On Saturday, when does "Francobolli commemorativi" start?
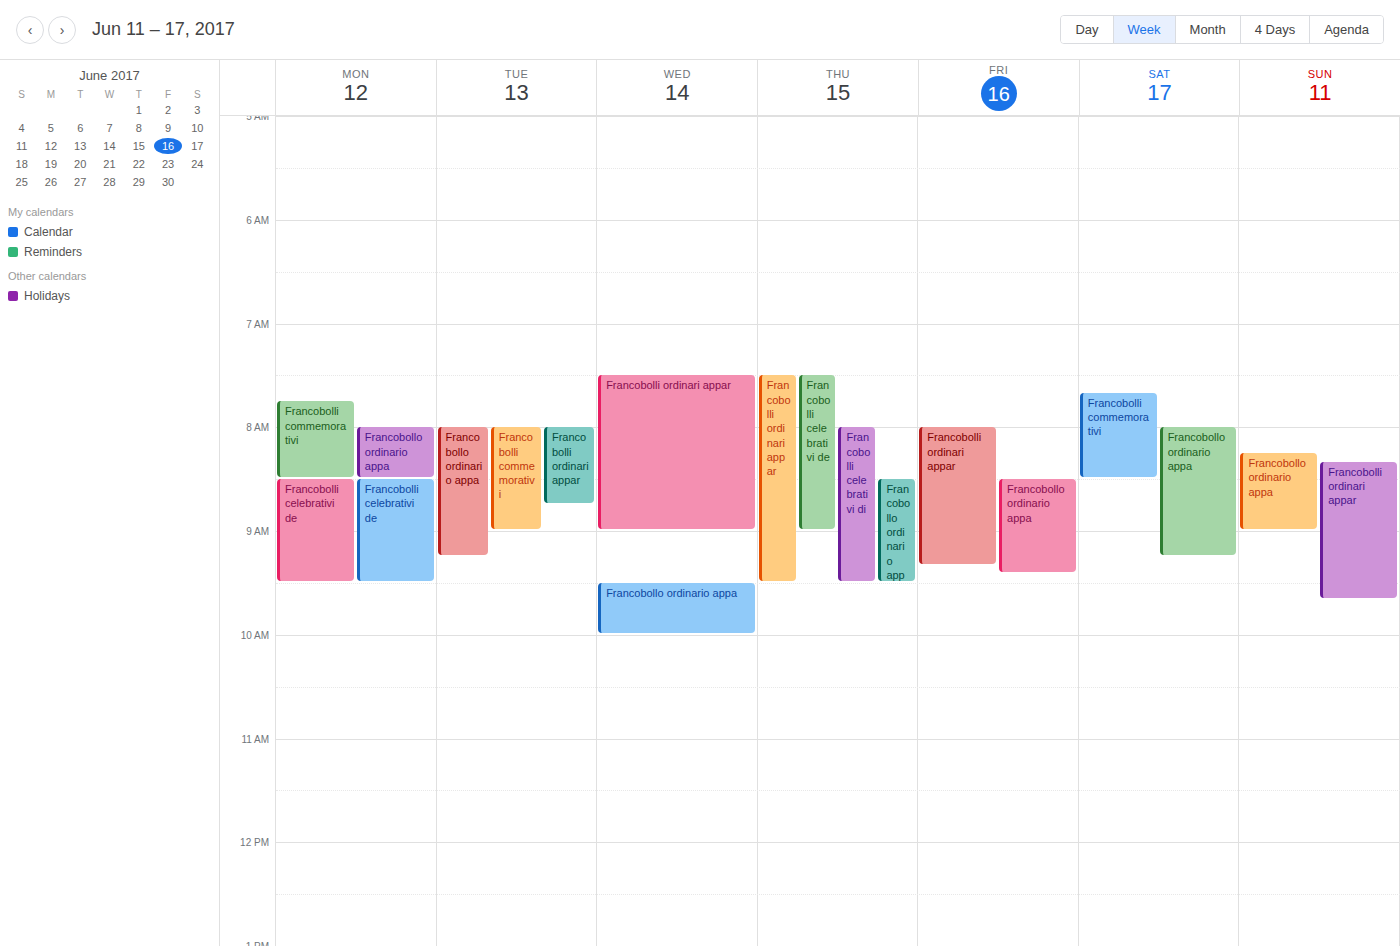
7:40 AM